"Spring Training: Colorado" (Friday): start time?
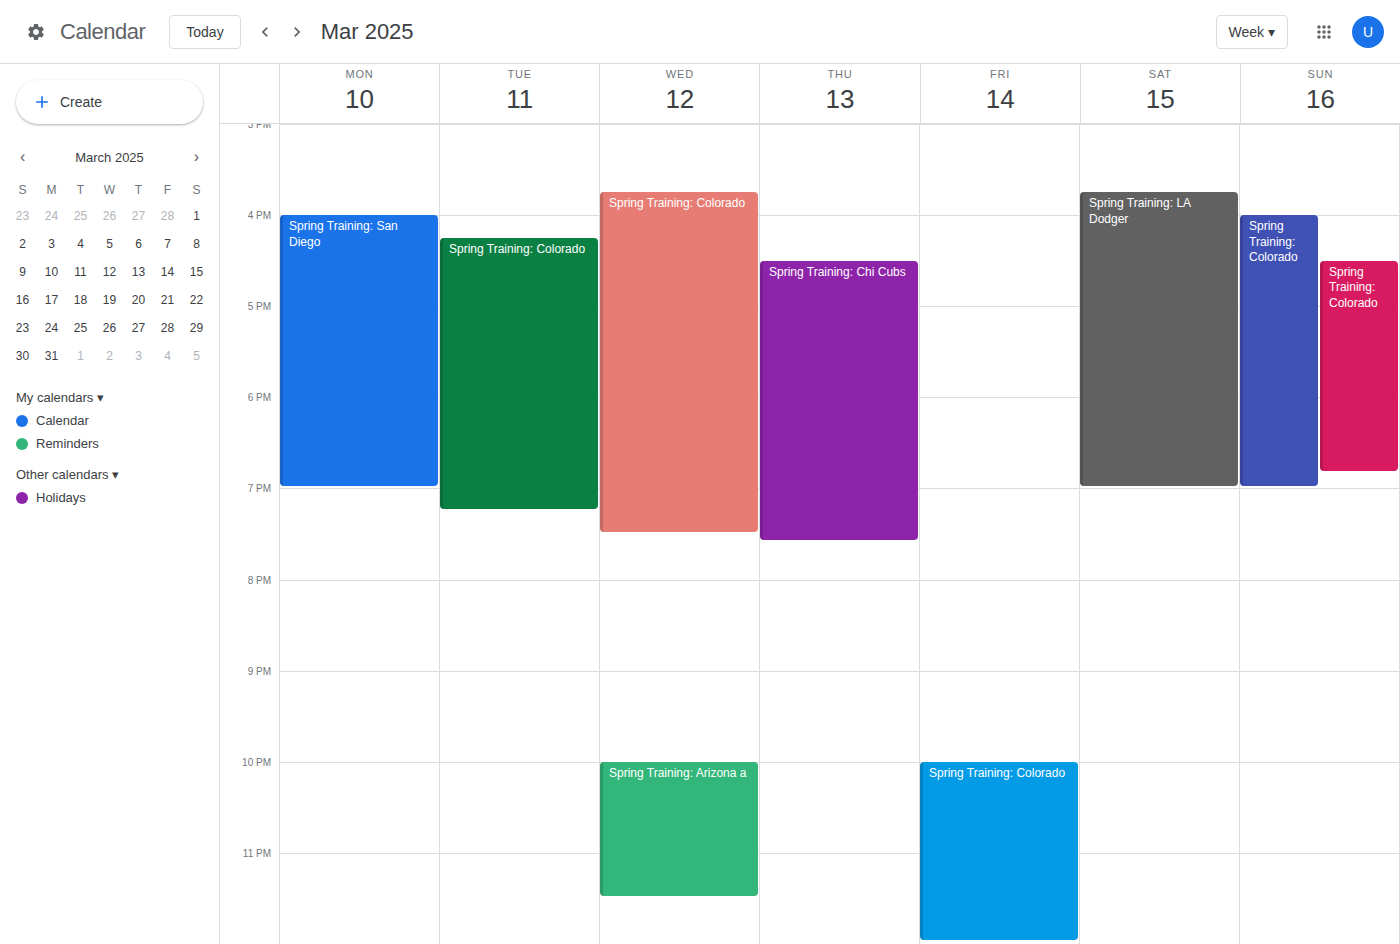
10:00 PM